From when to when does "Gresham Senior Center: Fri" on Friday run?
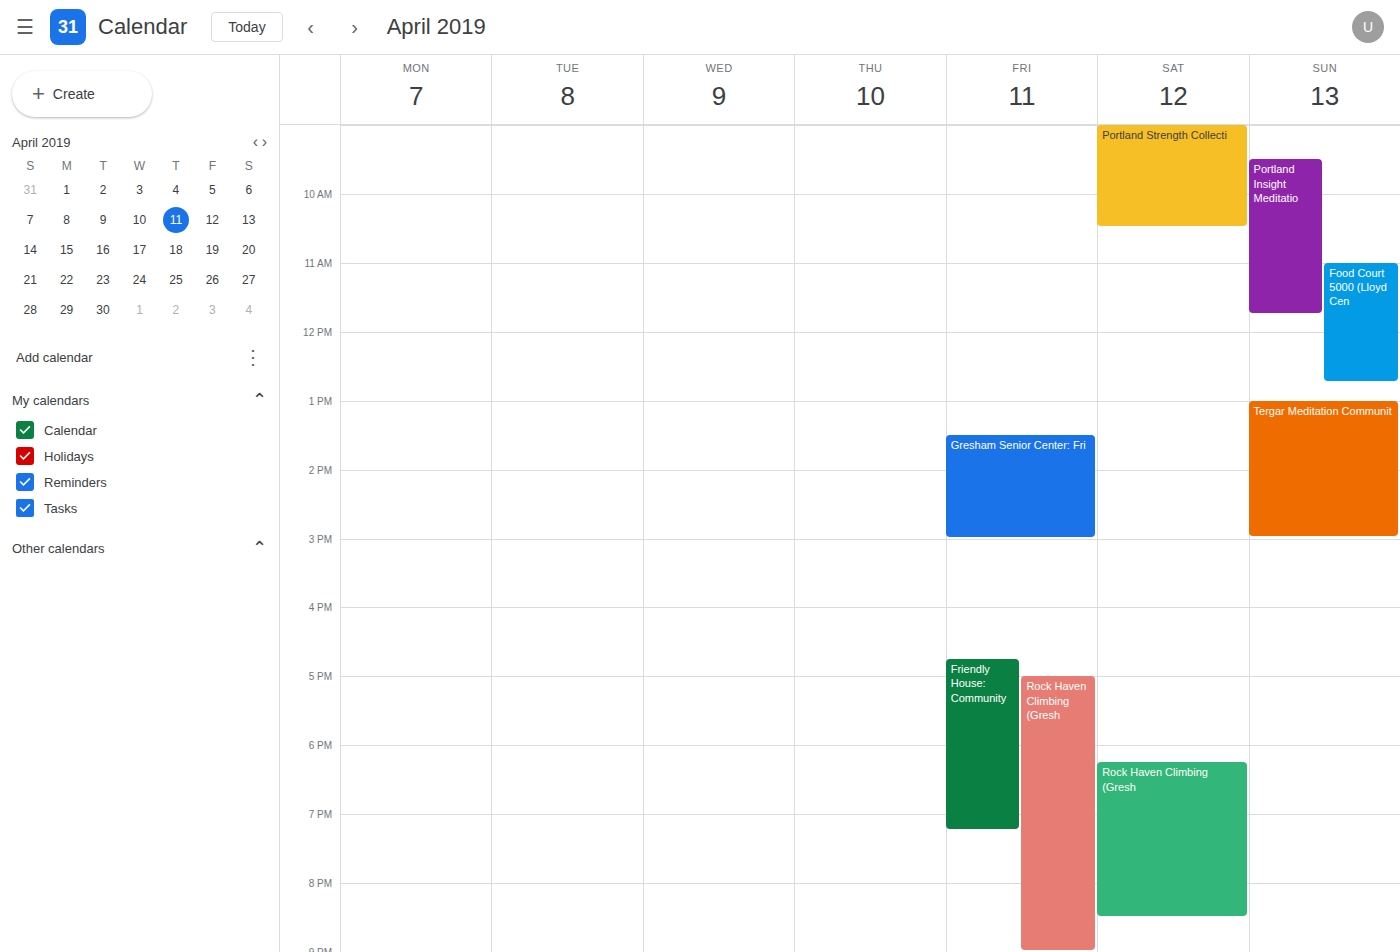
1:30 PM to 3:00 PM